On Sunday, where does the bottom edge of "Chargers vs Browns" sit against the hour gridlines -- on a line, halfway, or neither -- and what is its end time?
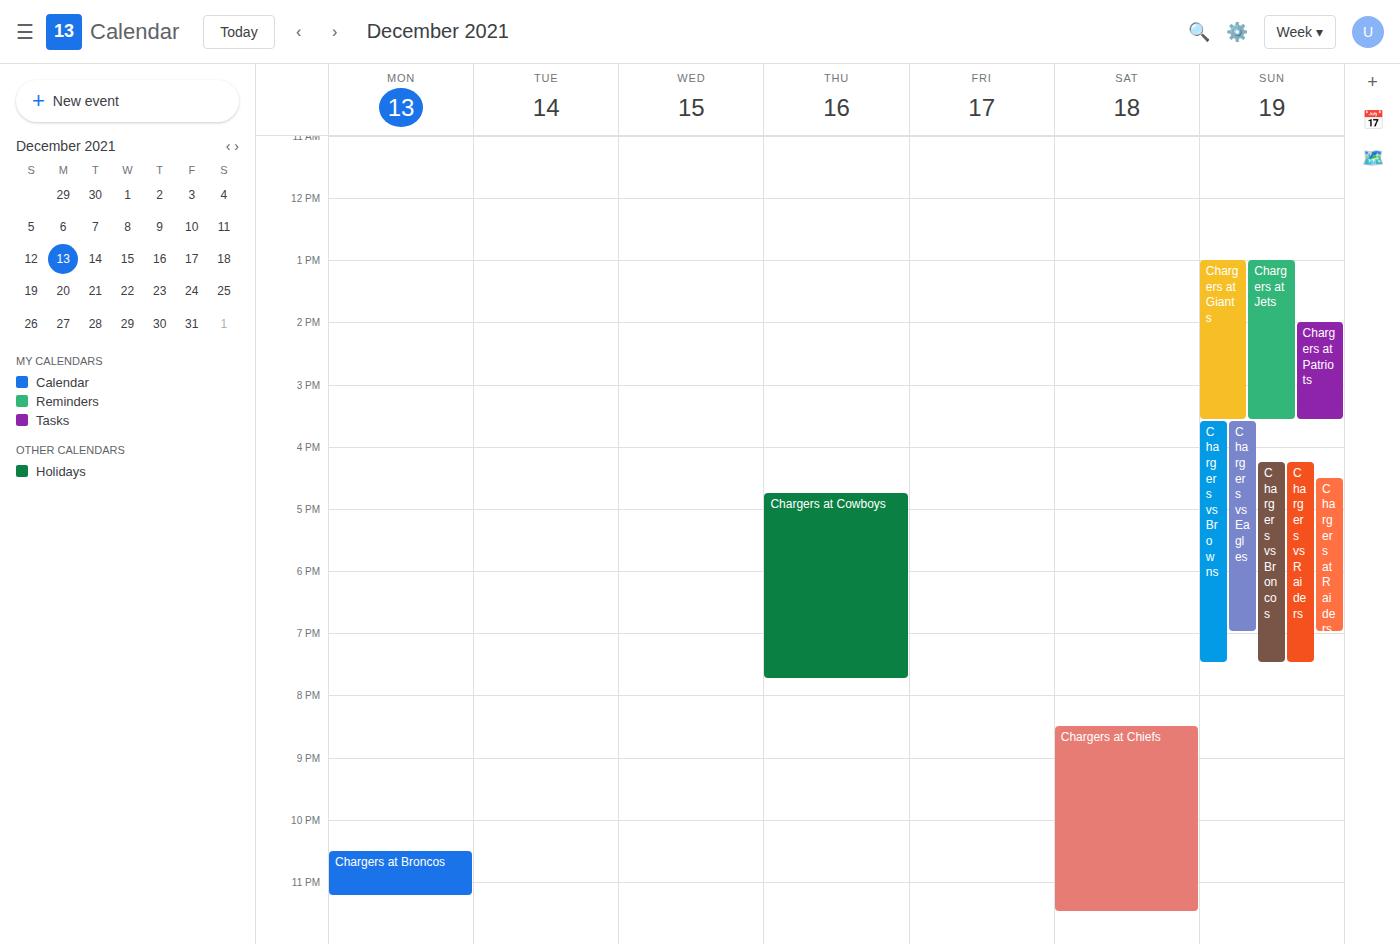
7:30 PM -- halfway between the 7 PM and 8 PM lines.